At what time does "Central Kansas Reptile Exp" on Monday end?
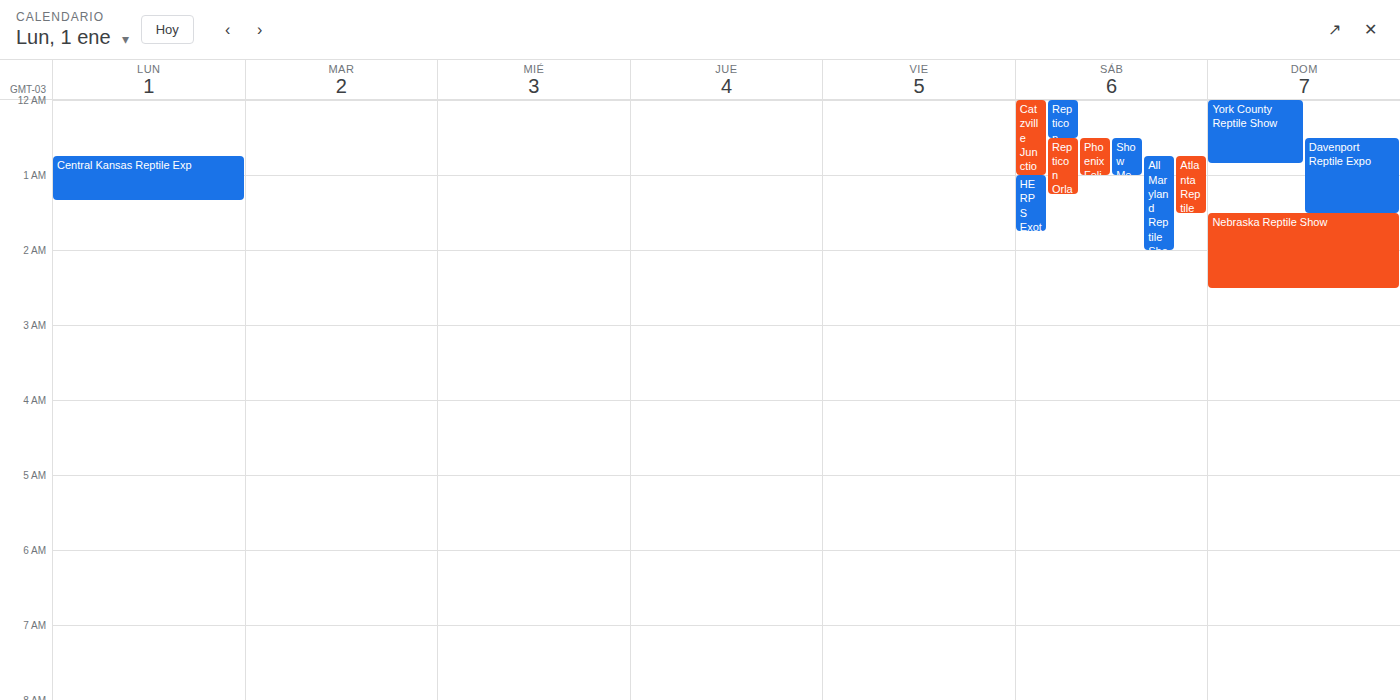
1:20 AM